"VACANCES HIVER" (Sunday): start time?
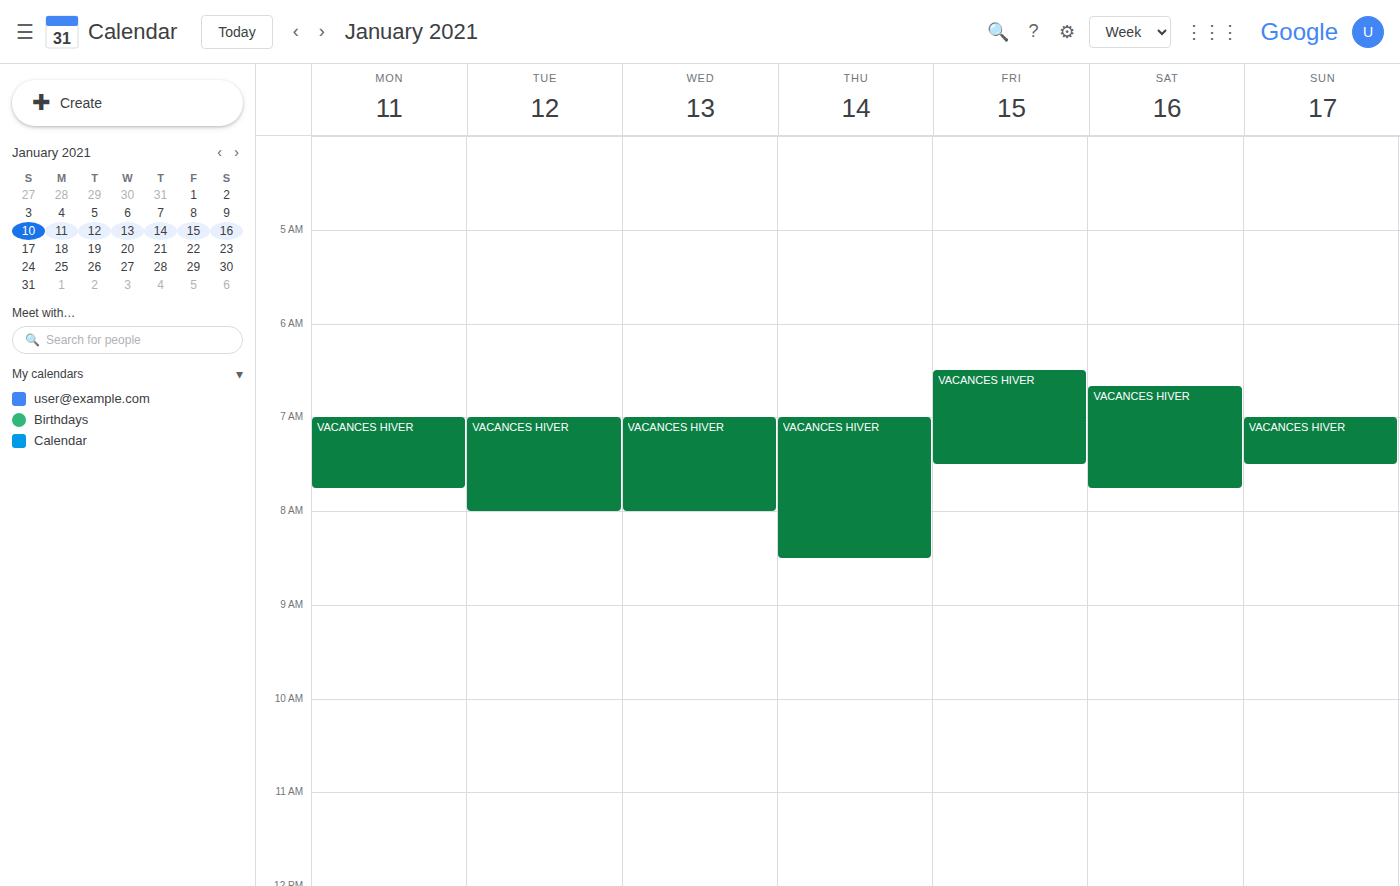
7:00 AM